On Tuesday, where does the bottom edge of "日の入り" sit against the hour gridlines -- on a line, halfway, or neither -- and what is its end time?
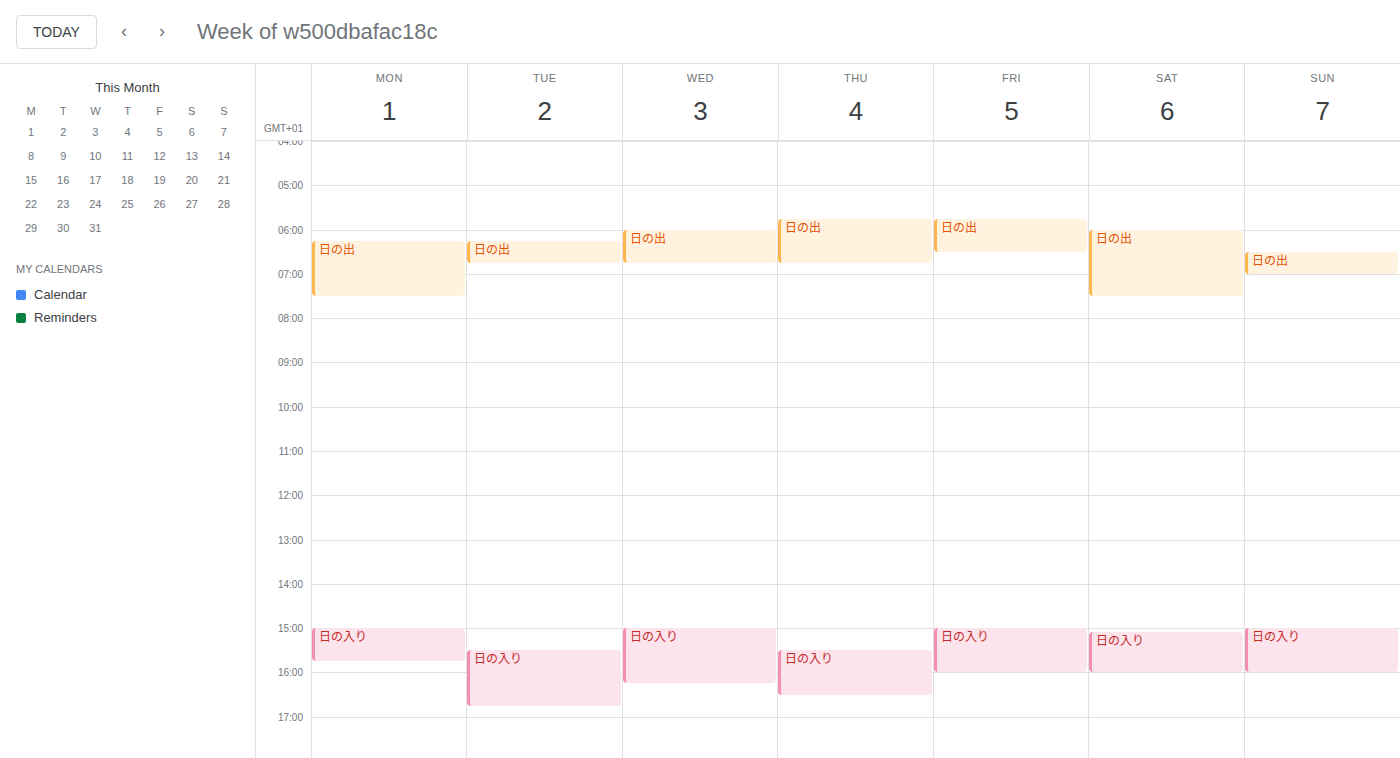
4:45 PM -- neither: three quarters of the way from the 4 PM line to the 5 PM line.